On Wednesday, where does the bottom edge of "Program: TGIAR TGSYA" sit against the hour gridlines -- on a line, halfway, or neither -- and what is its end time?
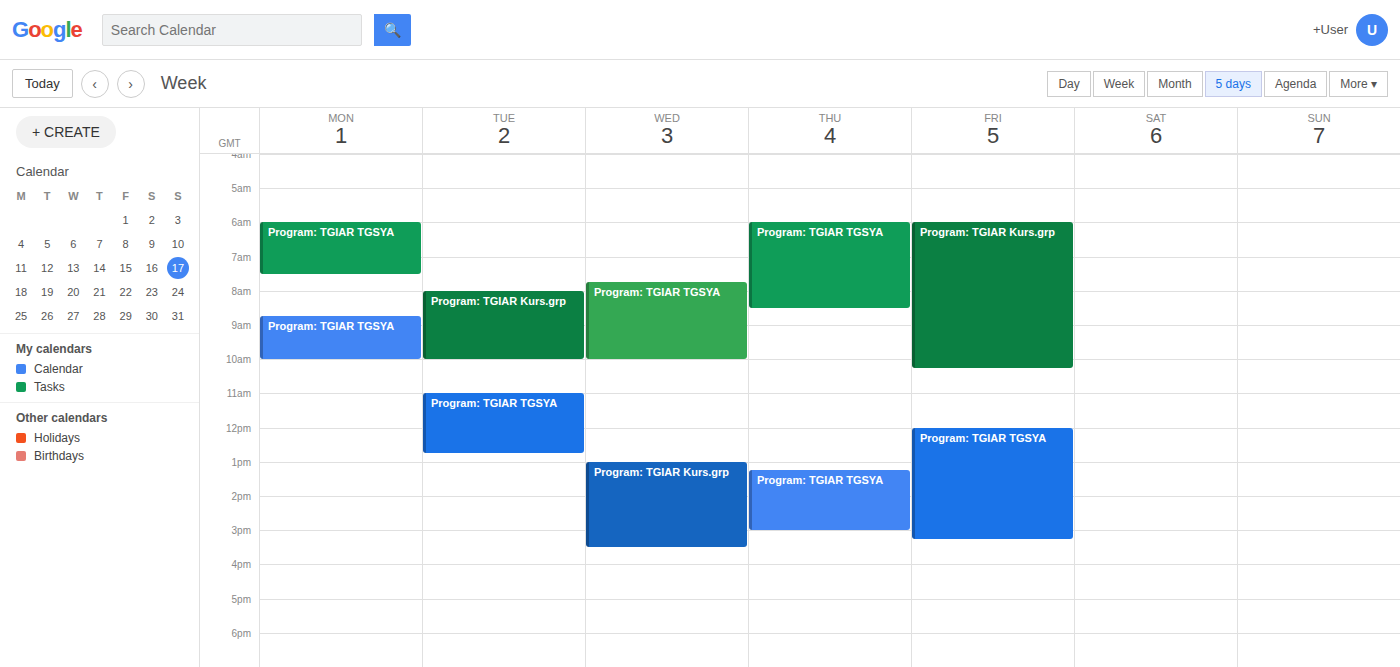
10:00 AM -- exactly on the 10 AM line.